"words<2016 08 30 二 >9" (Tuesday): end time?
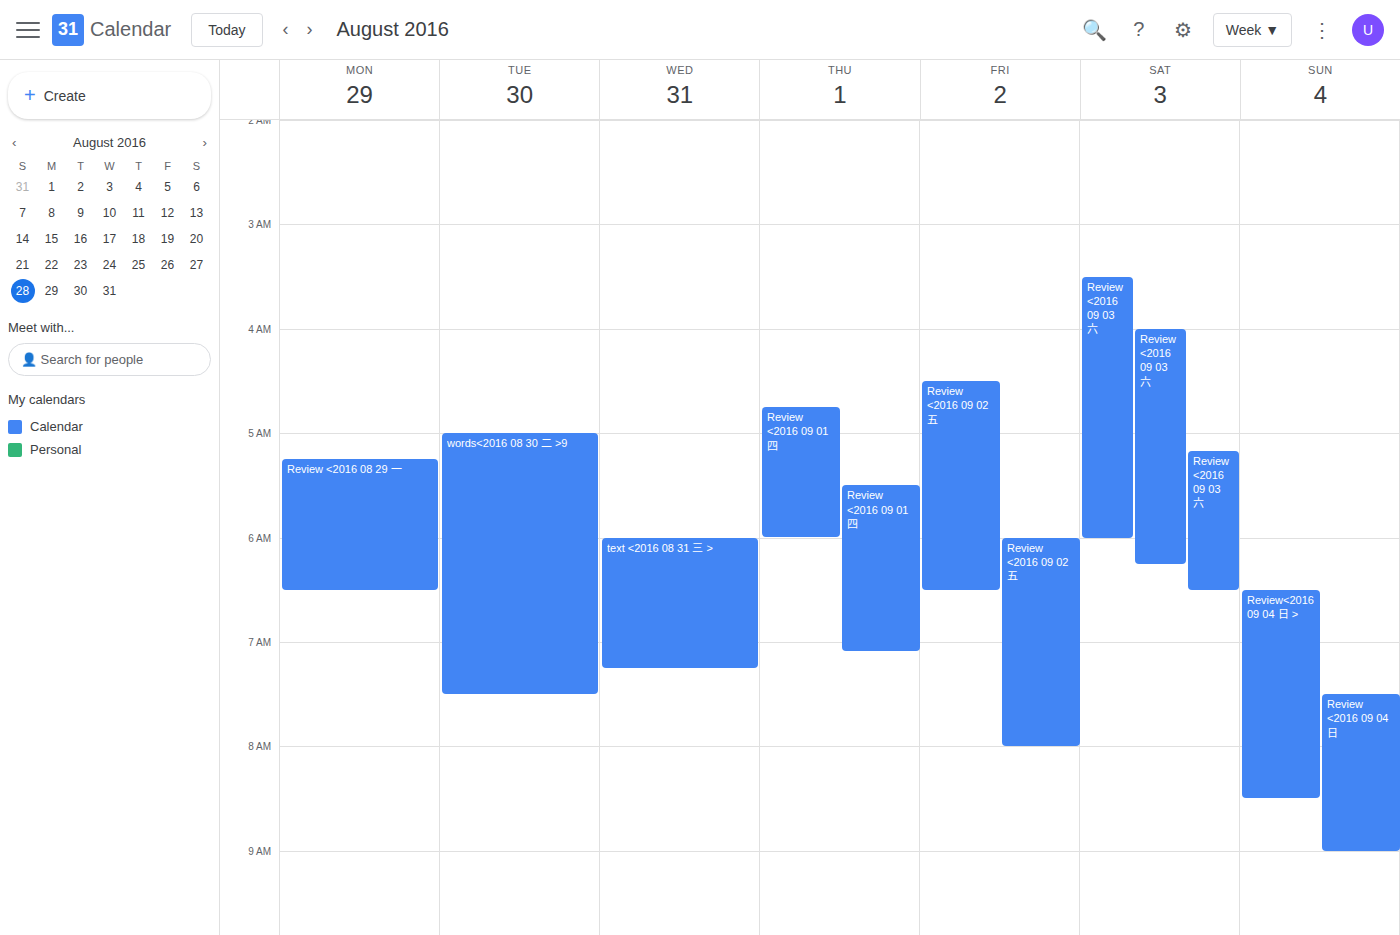
07:30